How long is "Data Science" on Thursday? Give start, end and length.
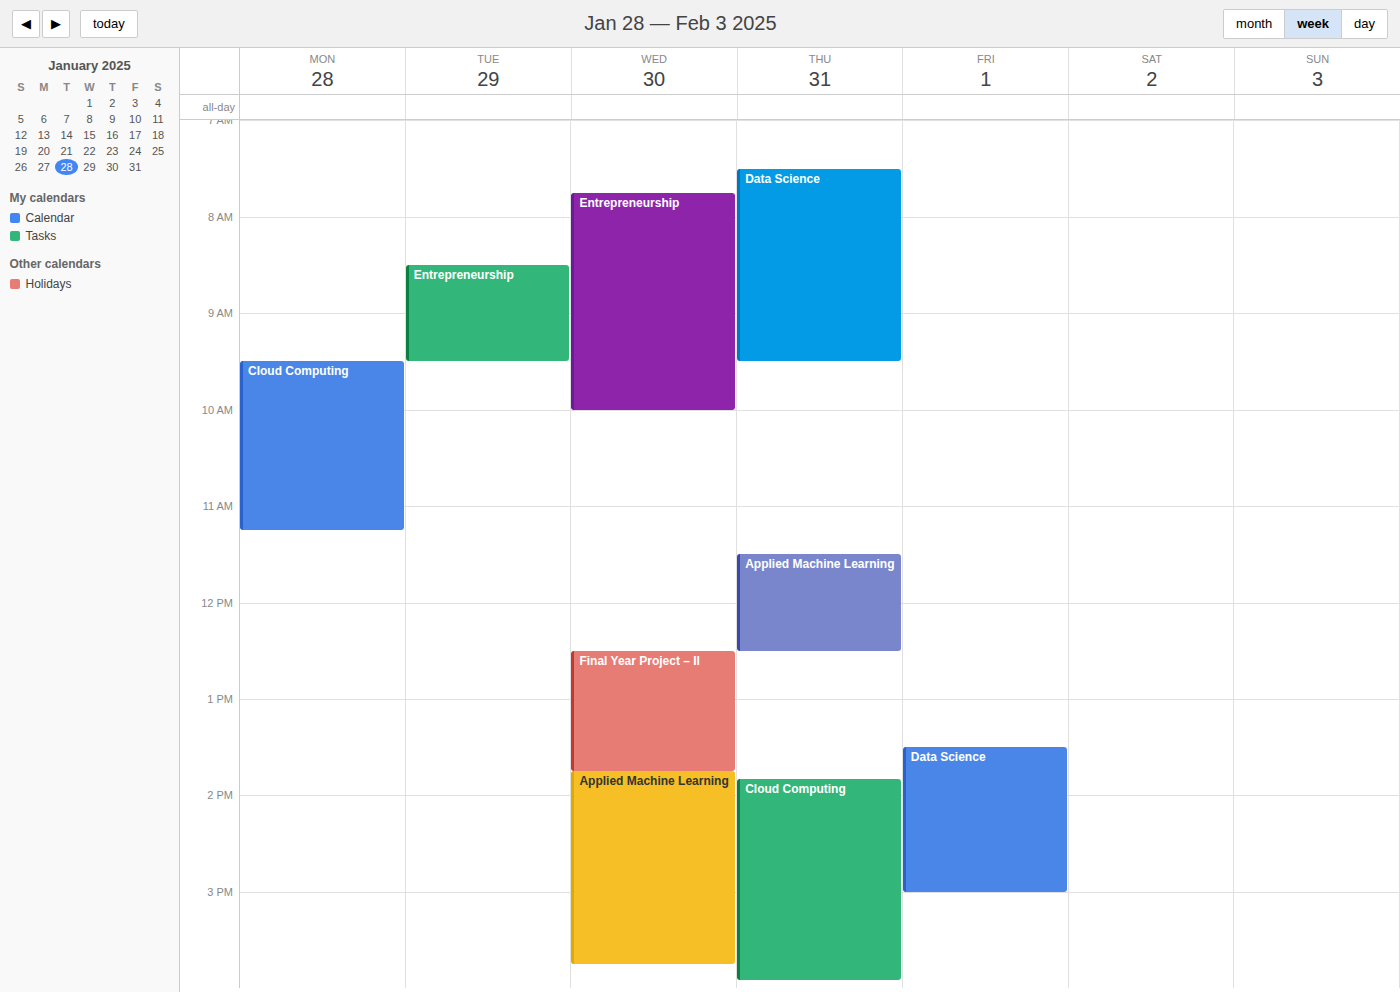
7:30 AM to 9:30 AM, 2 hours